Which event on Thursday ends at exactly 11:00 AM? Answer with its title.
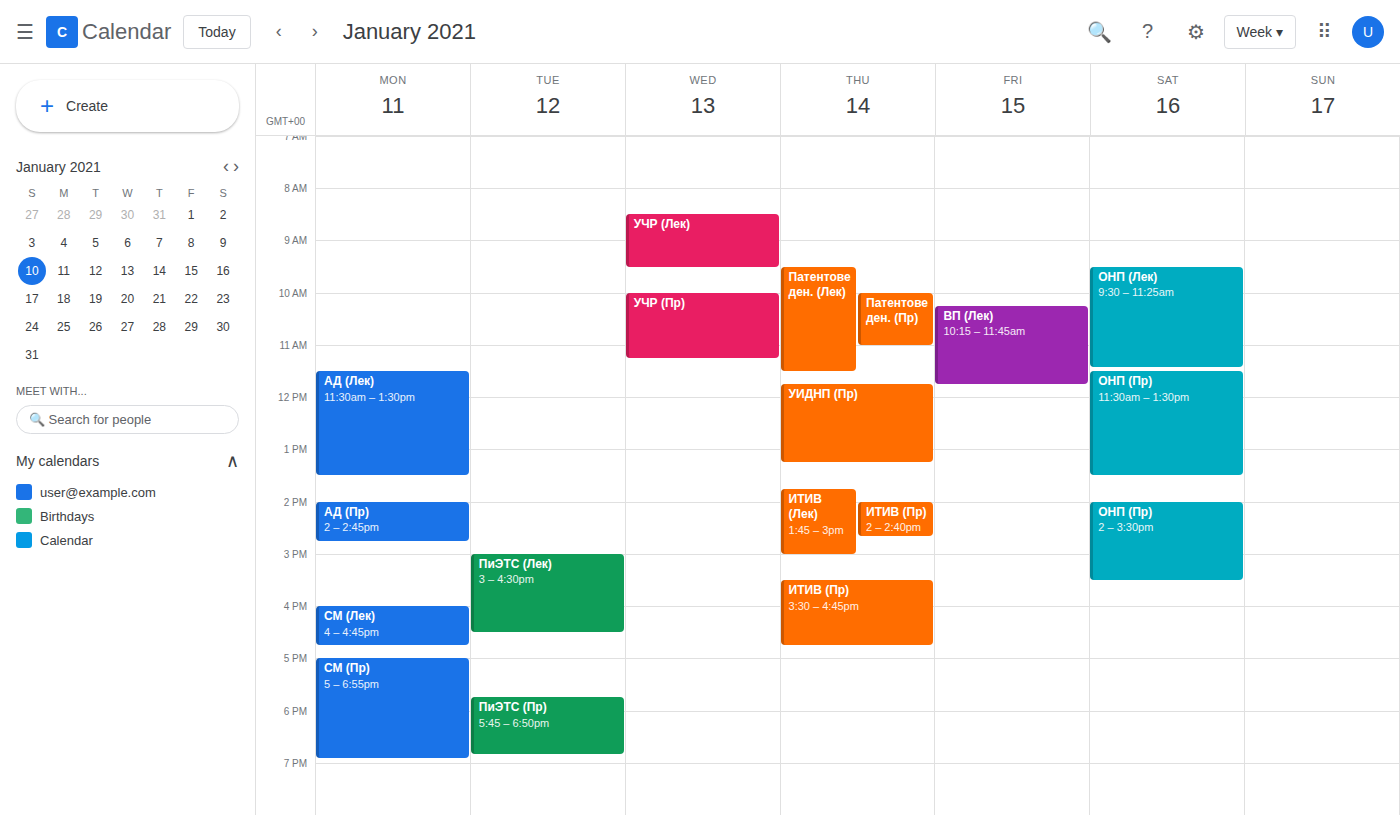
"Патентоведен. (Пр)"